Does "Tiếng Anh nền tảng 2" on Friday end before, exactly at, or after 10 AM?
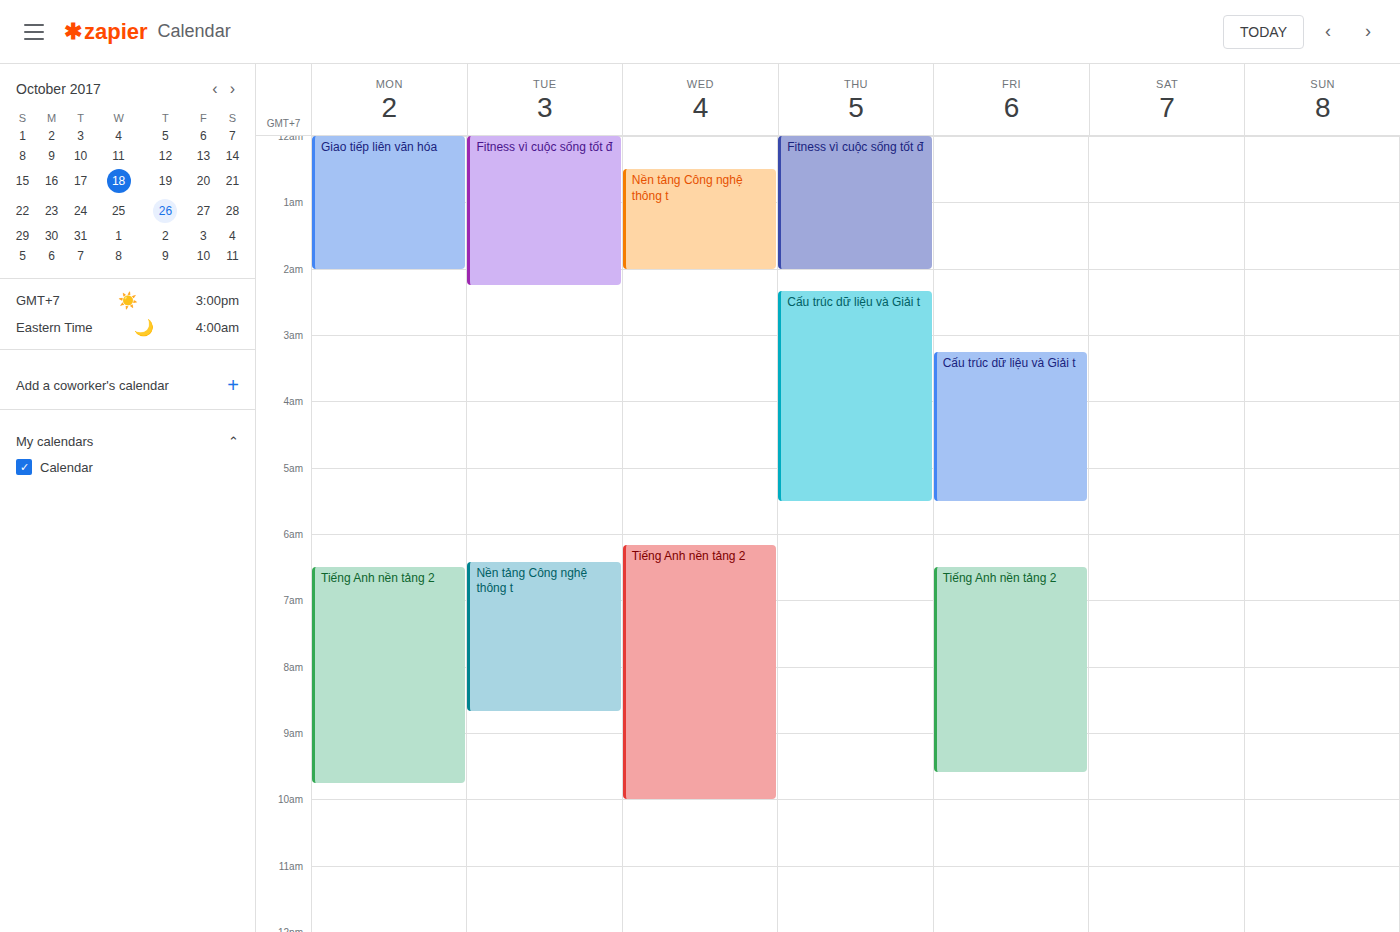
9:35 AM -- before 10 AM, 25 minutes above the 10 AM line.